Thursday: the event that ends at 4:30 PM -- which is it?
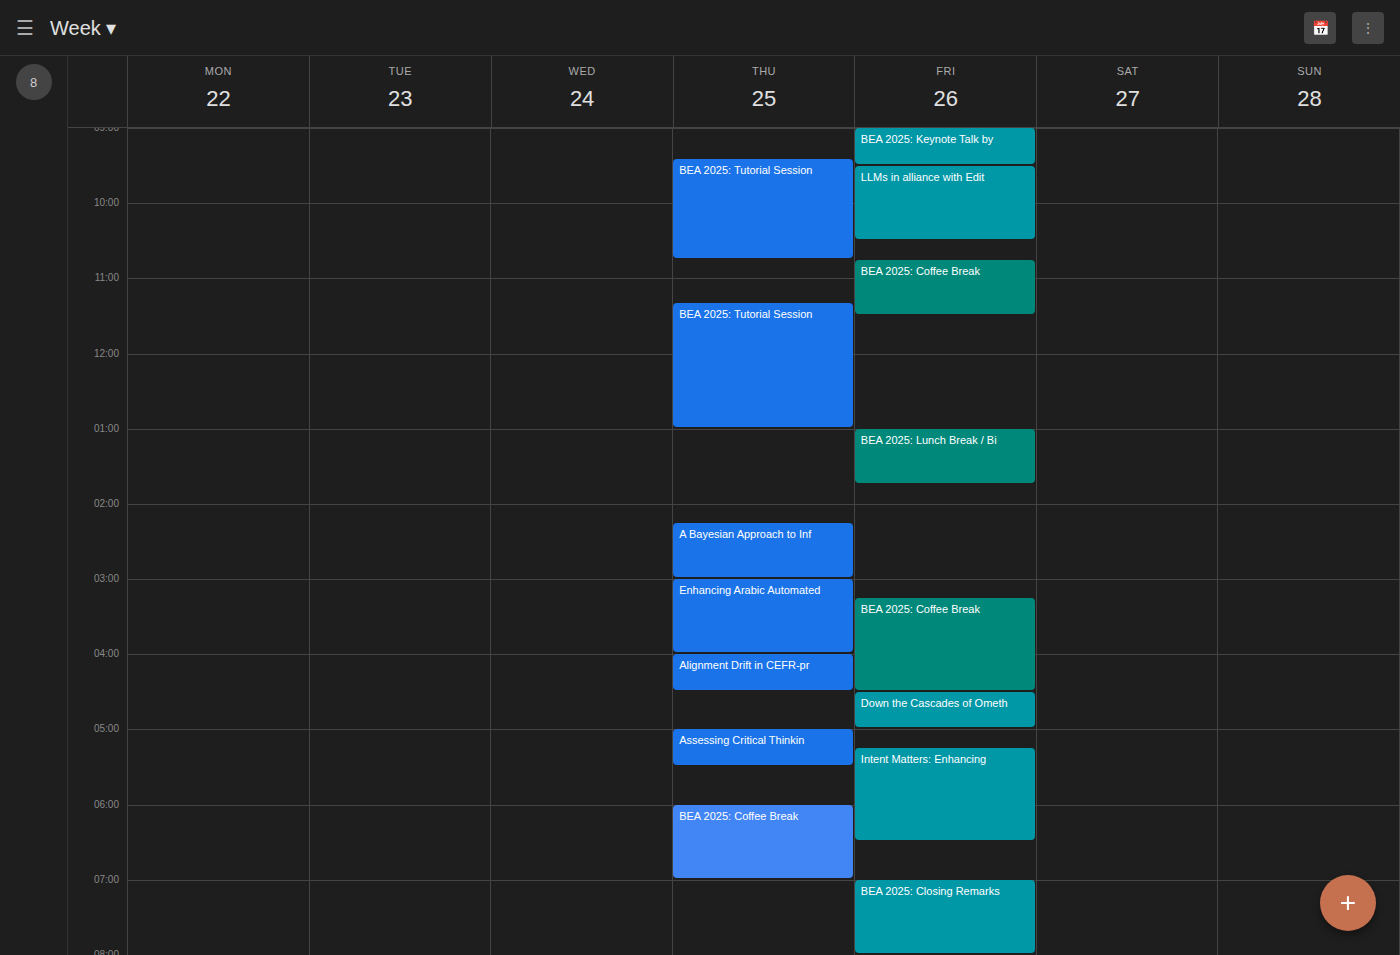
"Alignment Drift in CEFR-pr"